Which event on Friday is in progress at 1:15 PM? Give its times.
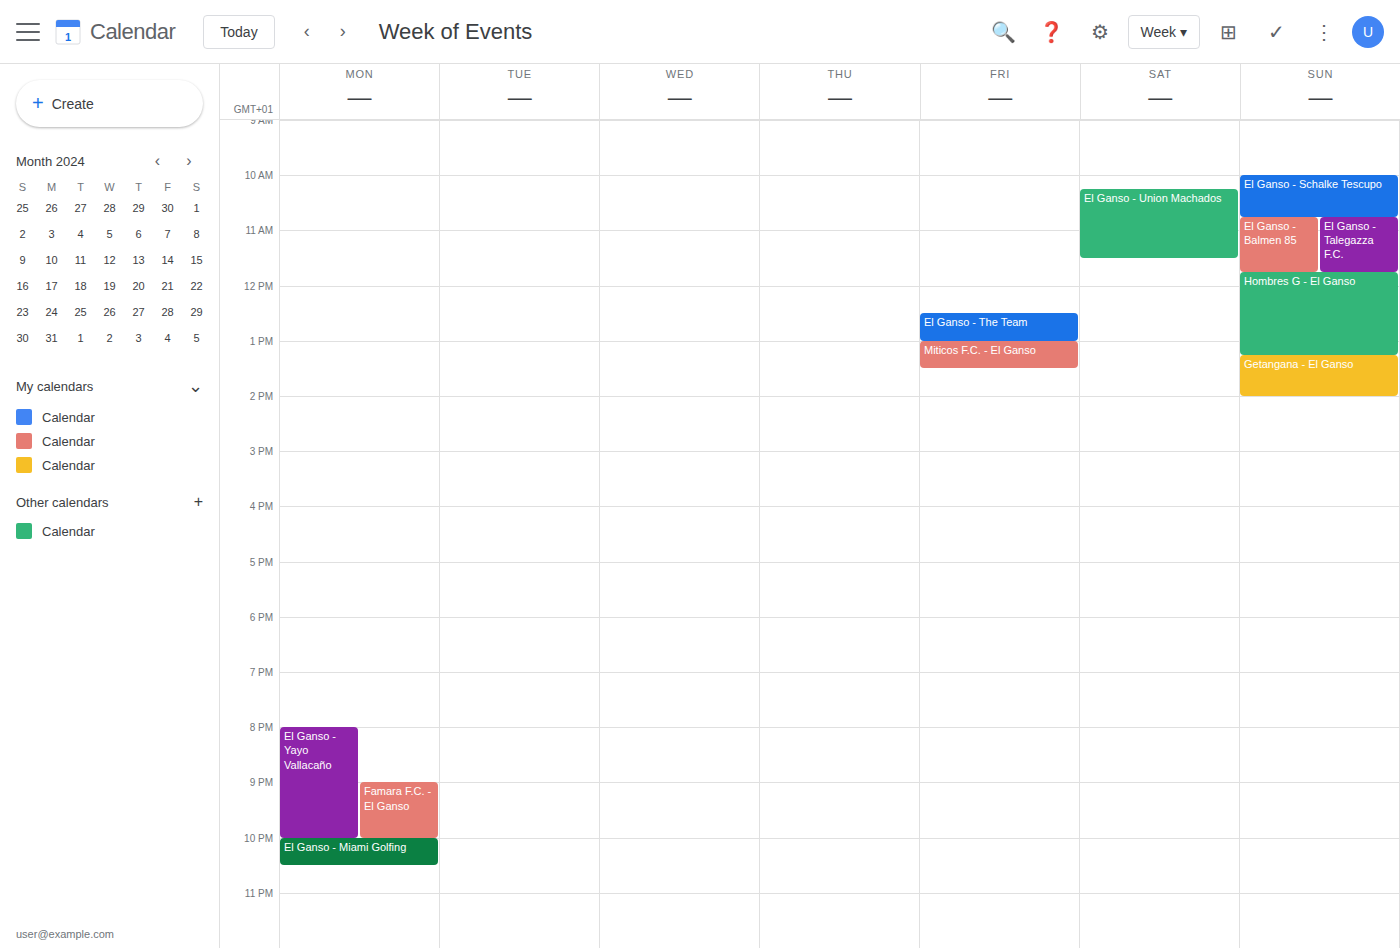
"Miticos F.C. - El Ganso", 1:00 PM to 1:30 PM